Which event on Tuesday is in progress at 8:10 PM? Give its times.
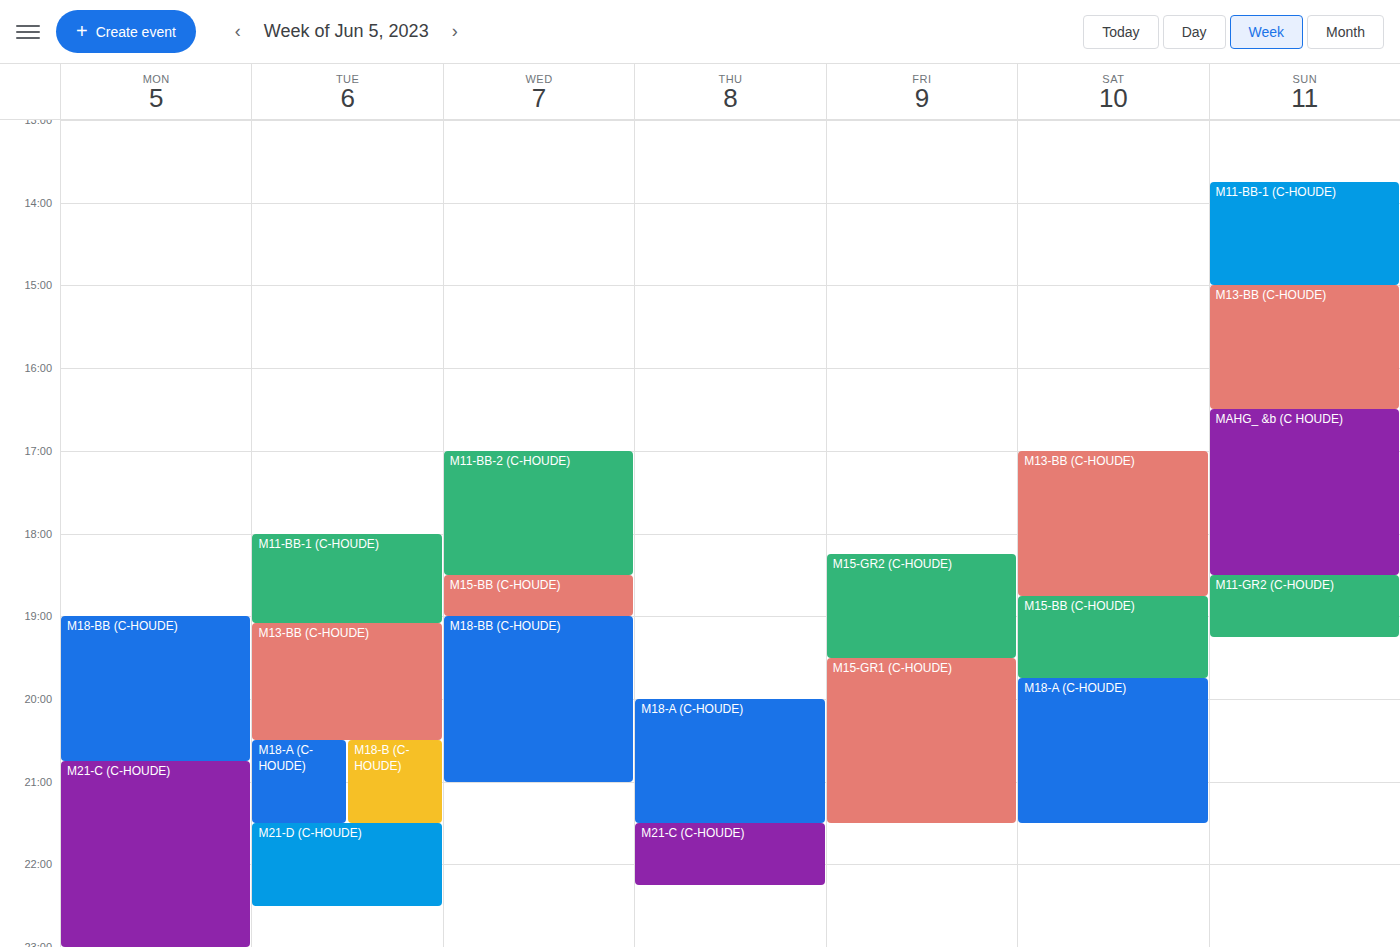
"M13-BB (C-HOUDE)", 7:05 PM to 8:30 PM